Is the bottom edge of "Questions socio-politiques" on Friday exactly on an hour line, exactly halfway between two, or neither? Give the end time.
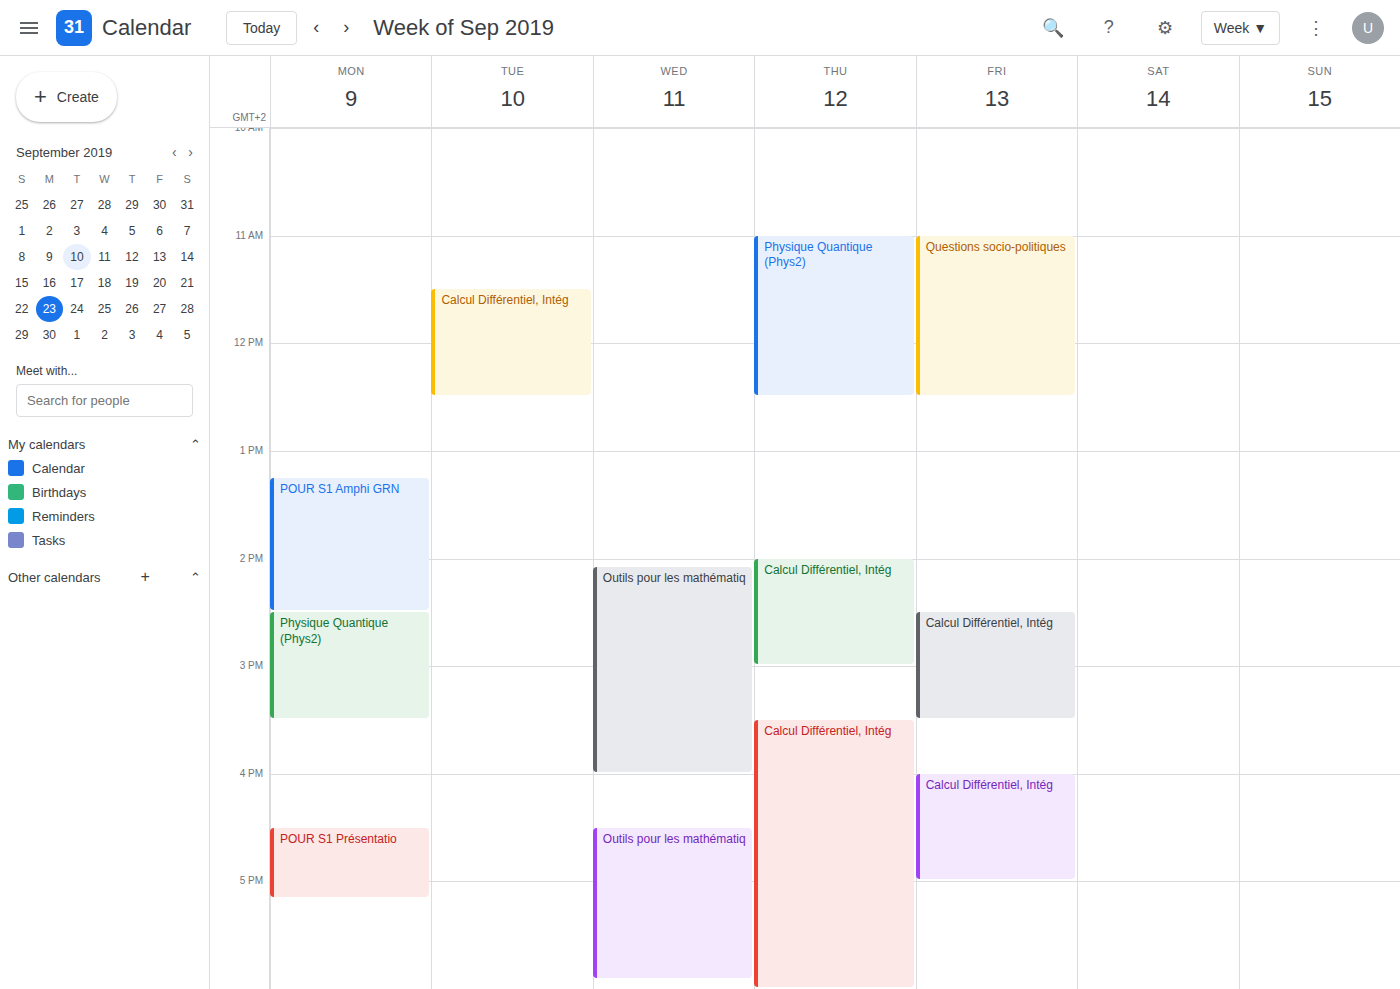
12:30 PM -- halfway between the 12 PM and 1 PM lines.